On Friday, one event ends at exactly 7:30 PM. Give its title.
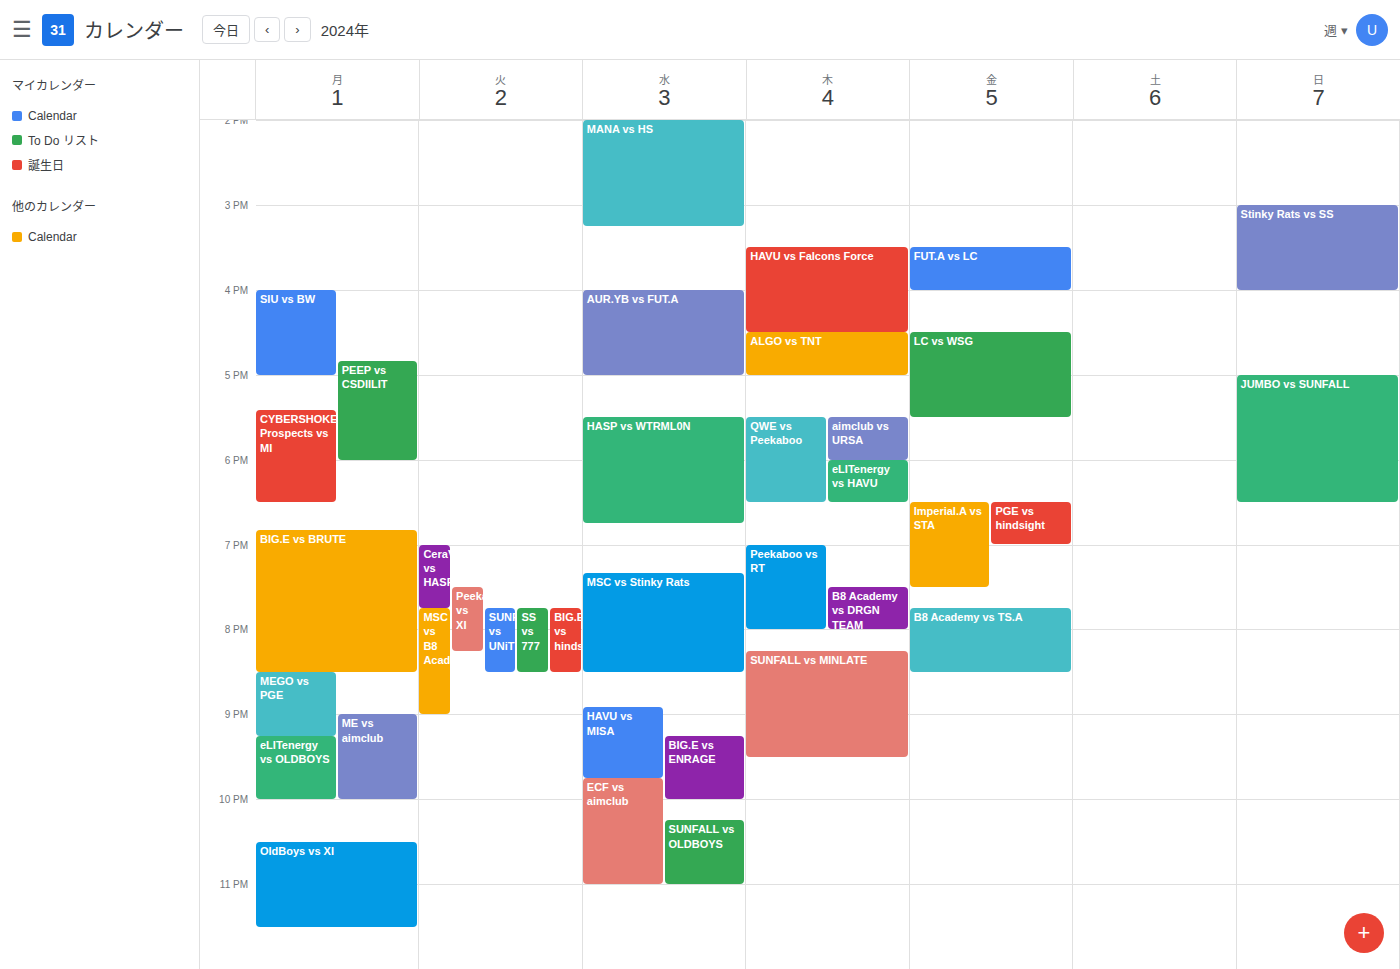
"Imperial.A vs STA"